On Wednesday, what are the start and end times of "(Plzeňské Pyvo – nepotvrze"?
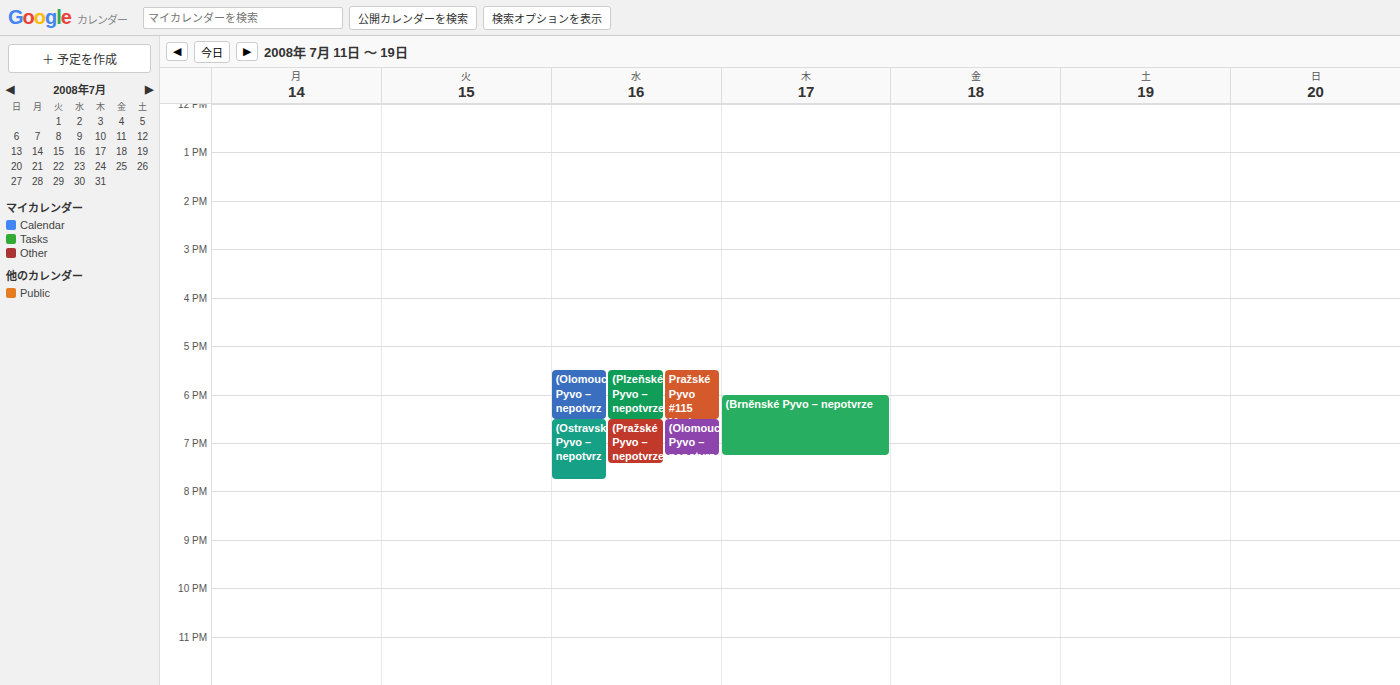
5:30 PM to 6:30 PM